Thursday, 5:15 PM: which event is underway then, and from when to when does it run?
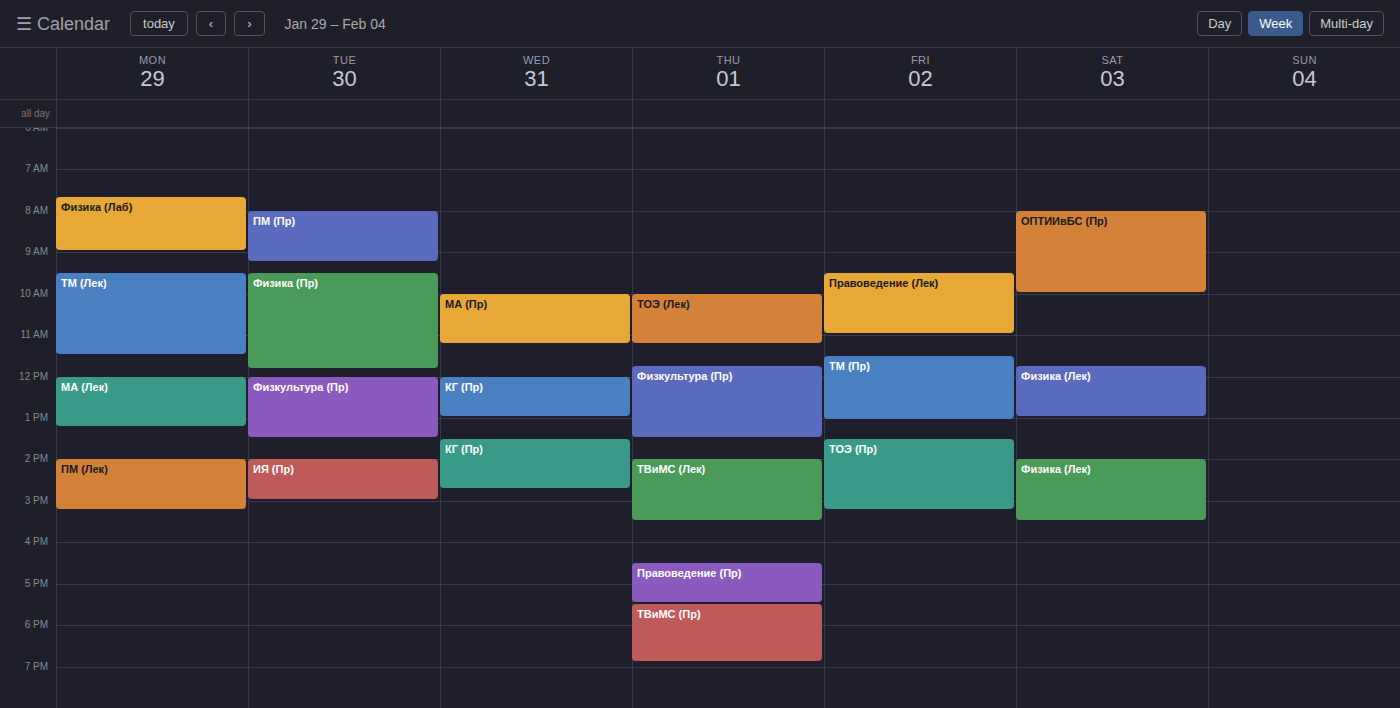
"Правоведение (Пр)", 4:30 PM to 5:30 PM